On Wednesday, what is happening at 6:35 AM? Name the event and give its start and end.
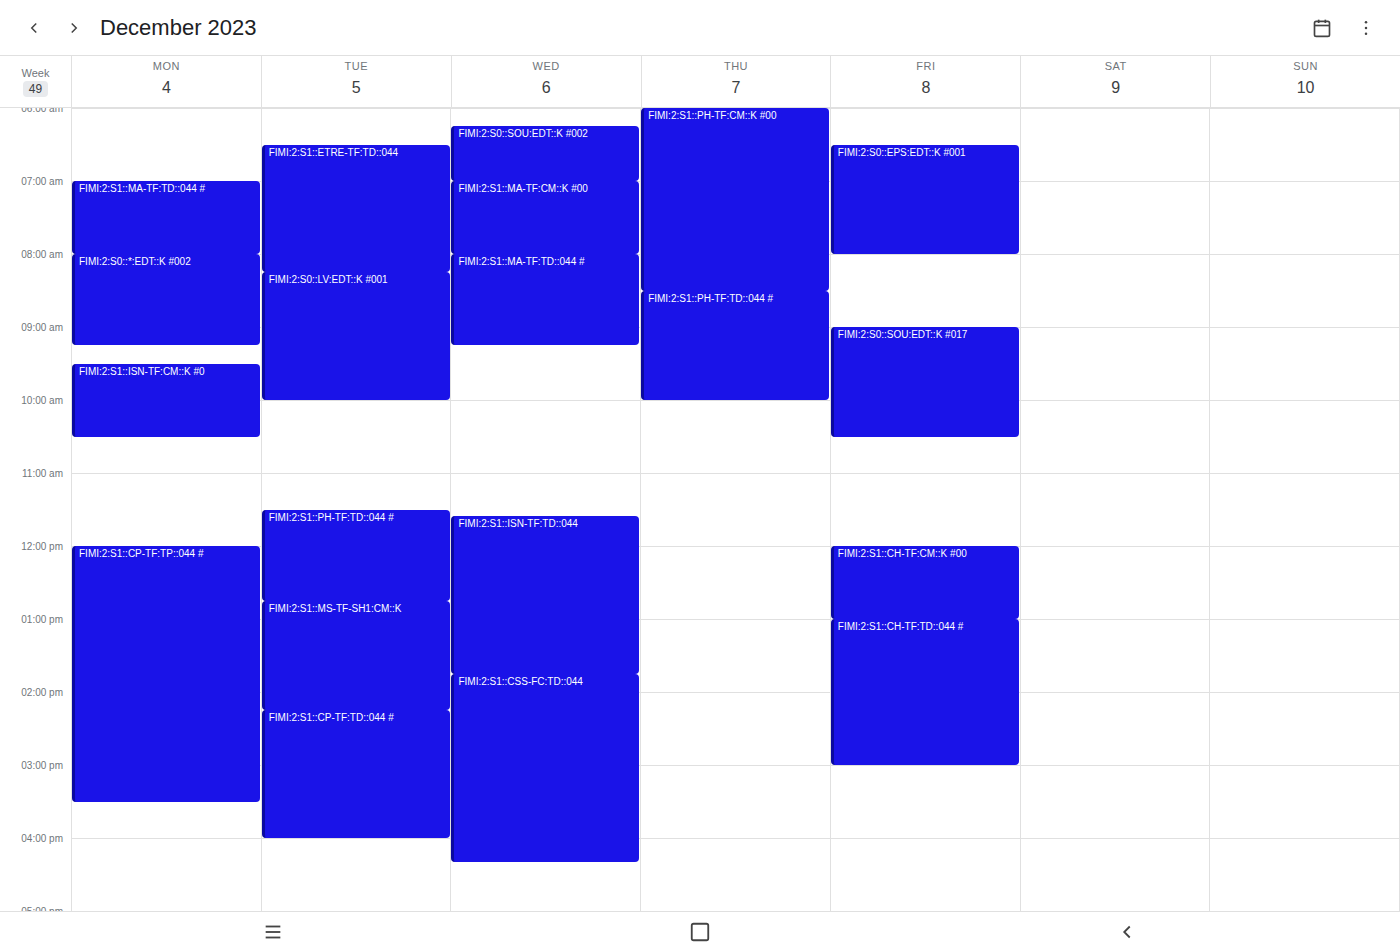
"FIMI:2:S0::SOU:EDT::K #002", 6:15 AM to 7:00 AM